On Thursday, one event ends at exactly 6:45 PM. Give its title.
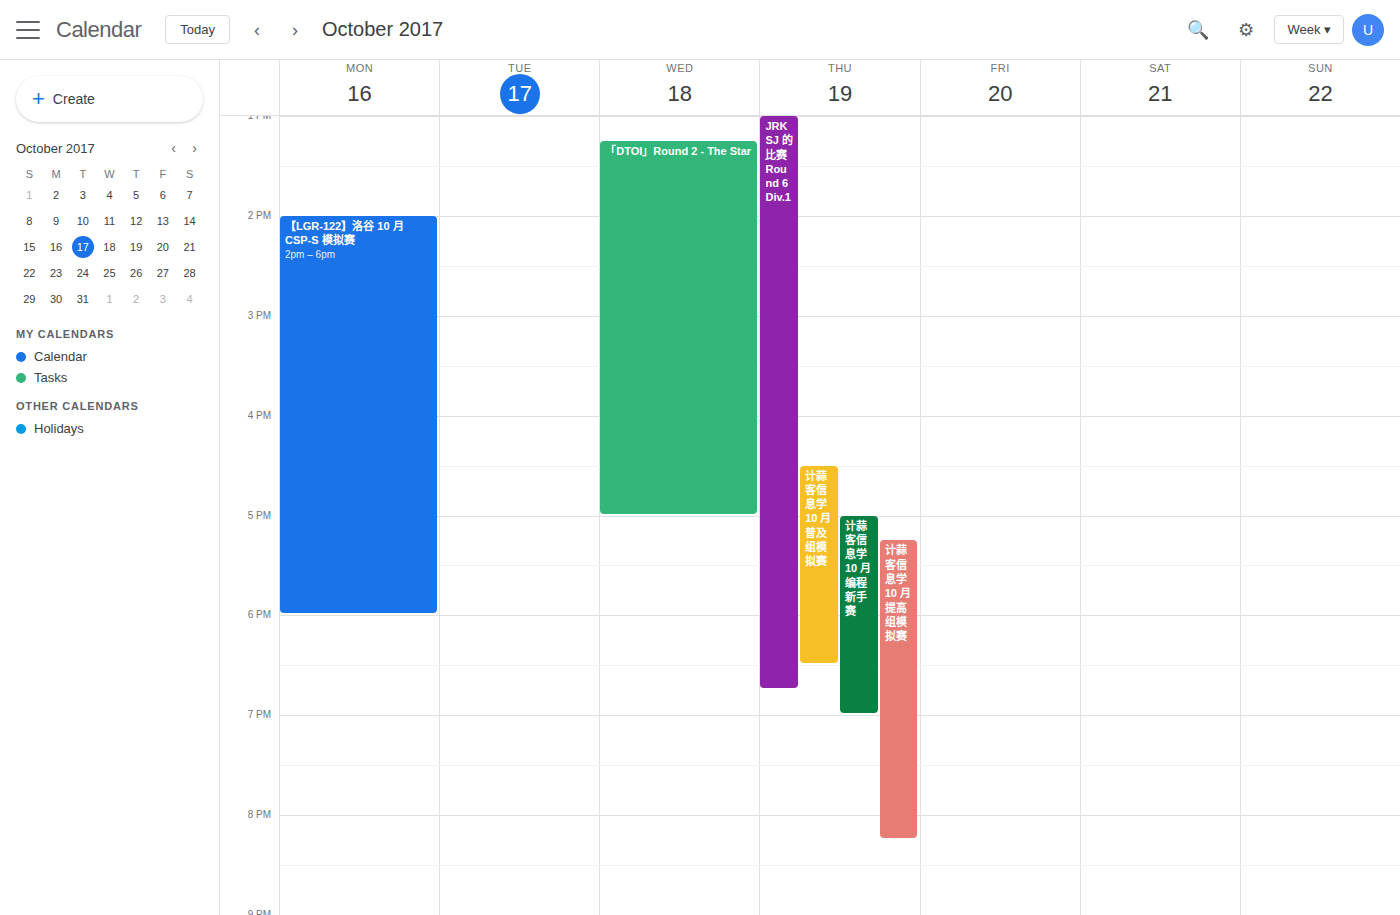
"JRKSJ 的比赛 Round 6 Div.1"